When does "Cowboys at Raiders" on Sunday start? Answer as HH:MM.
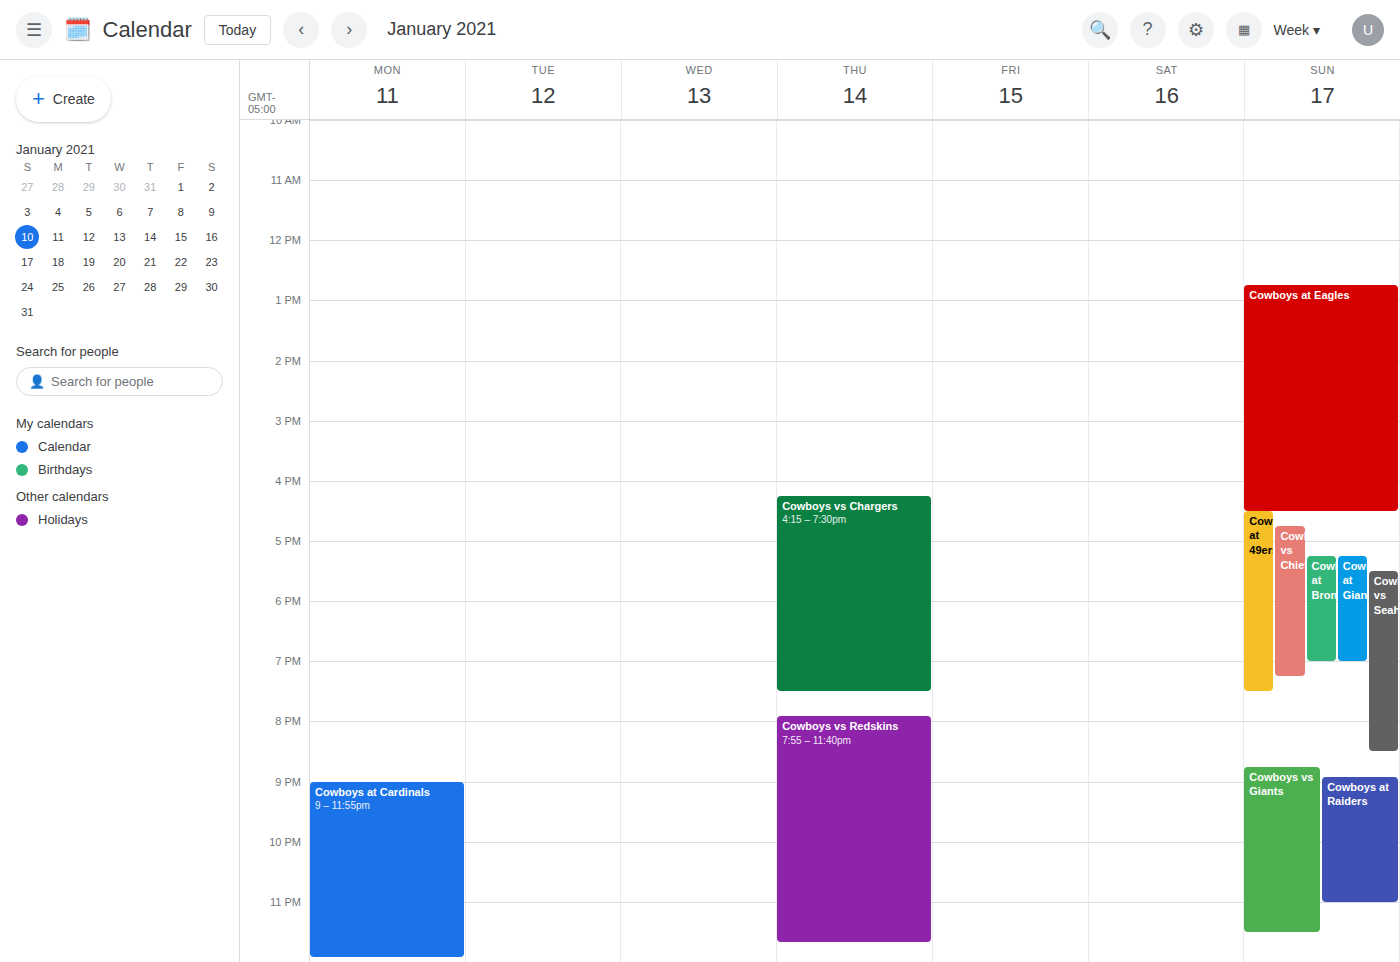
20:55